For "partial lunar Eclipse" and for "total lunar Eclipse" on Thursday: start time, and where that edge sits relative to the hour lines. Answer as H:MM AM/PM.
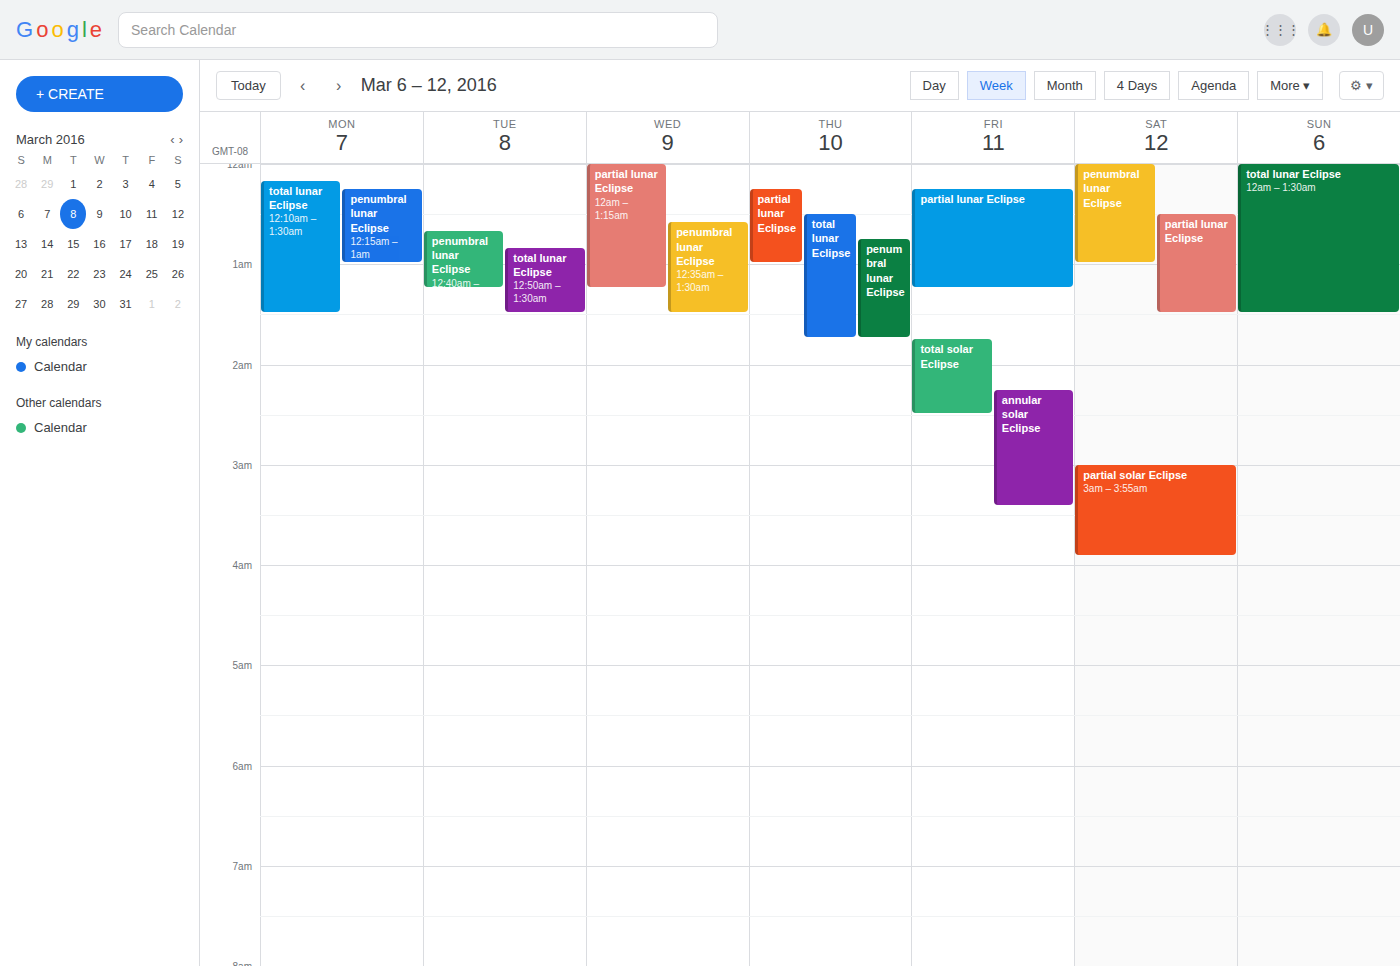
"partial lunar Eclipse": 12:15 AM, neither: a quarter of the way from the 12 AM line to the 1 AM line. "total lunar Eclipse": 12:30 AM, halfway between the 12 AM and 1 AM lines.